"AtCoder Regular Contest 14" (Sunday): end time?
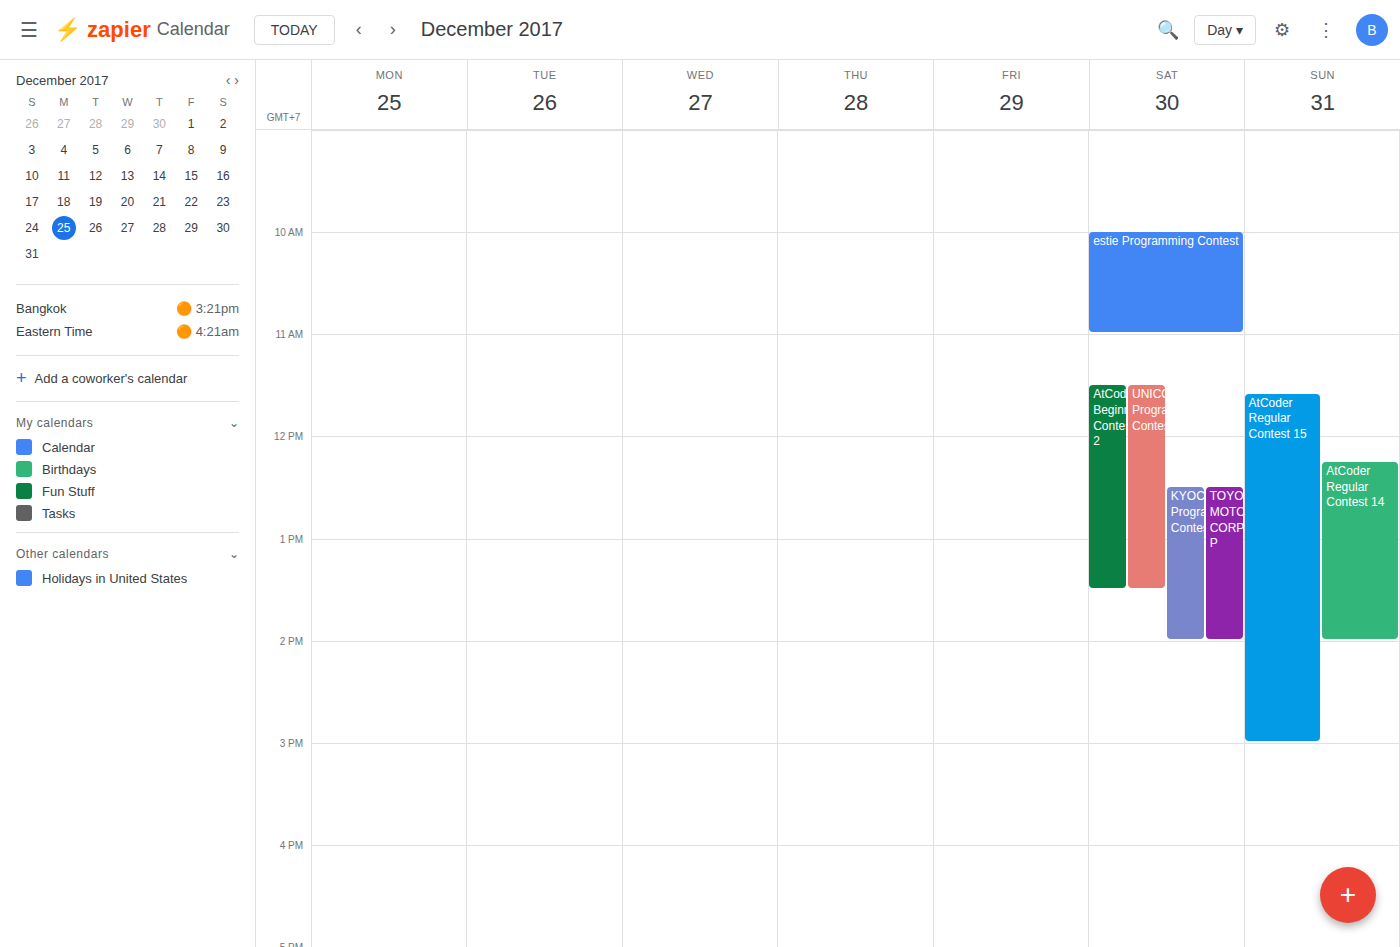
14:00